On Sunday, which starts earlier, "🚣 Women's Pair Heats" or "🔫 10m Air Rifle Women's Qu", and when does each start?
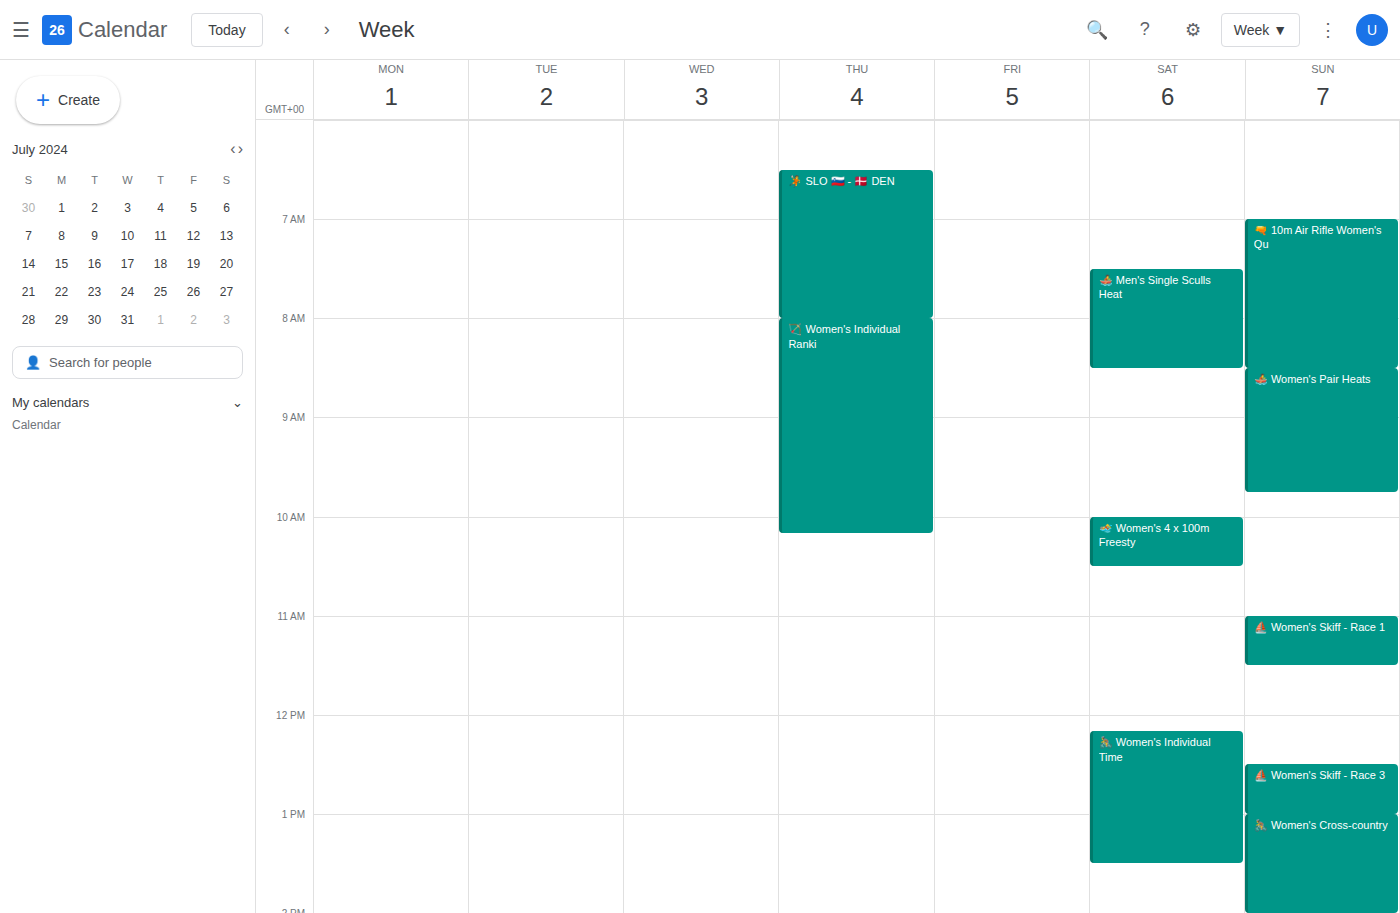
"🔫 10m Air Rifle Women's Qu" 7:00 AM; "🚣 Women's Pair Heats" 8:30 AM.